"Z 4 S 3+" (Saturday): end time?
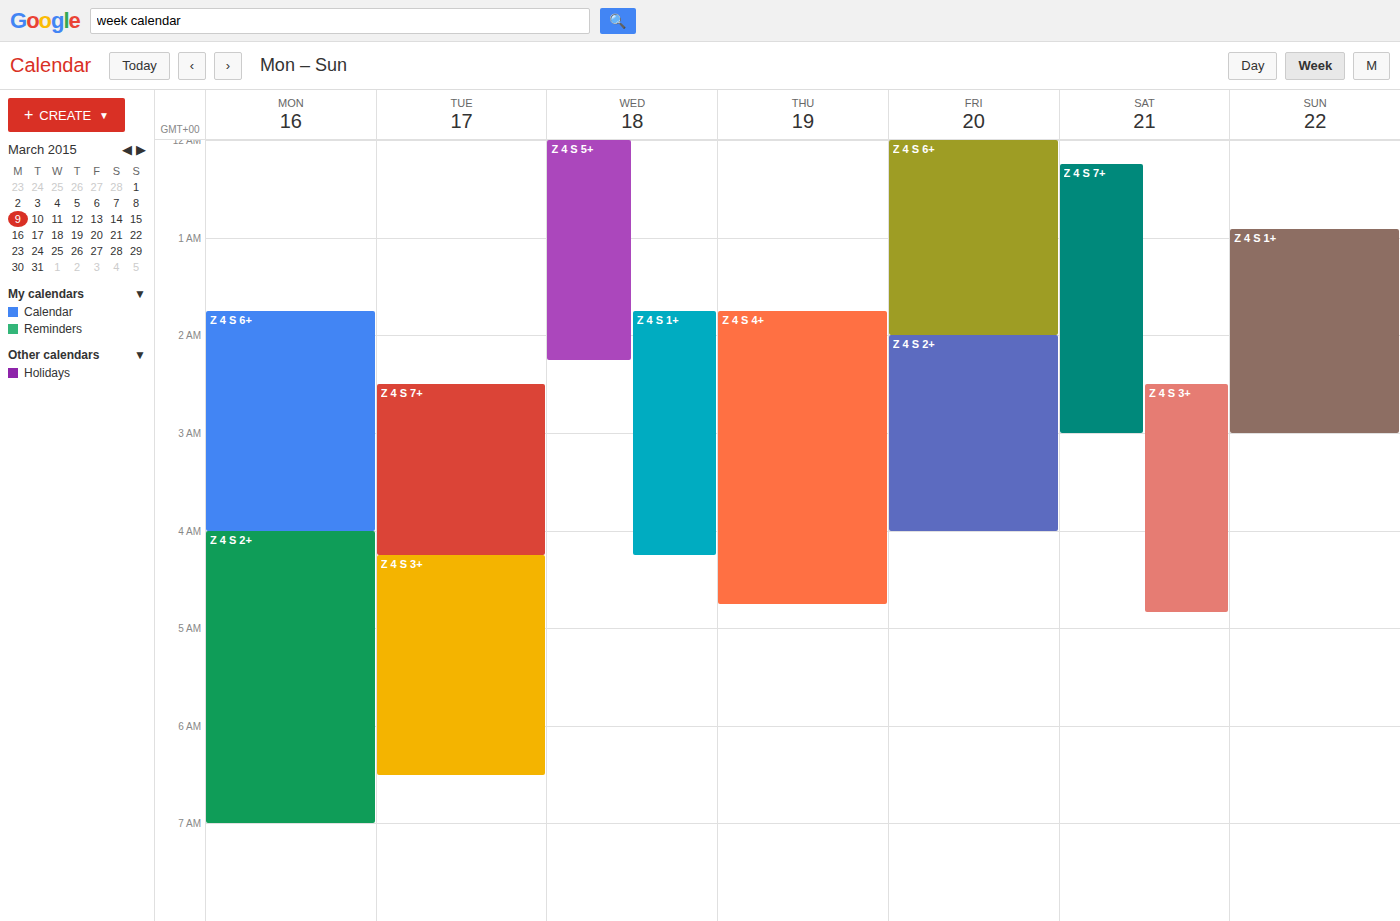
4:50 AM